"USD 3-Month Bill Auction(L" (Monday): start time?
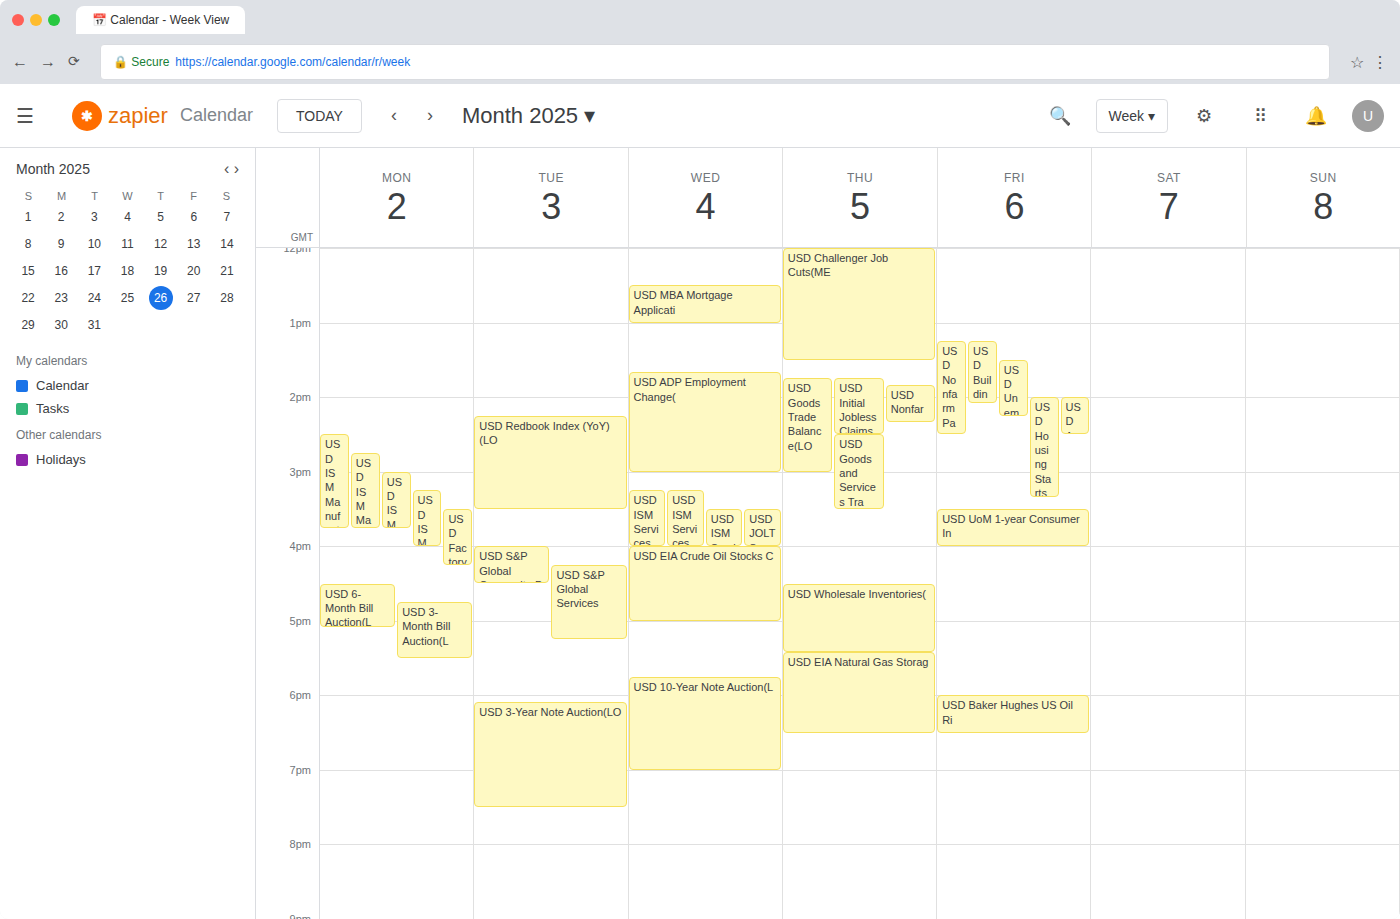
4:45 PM